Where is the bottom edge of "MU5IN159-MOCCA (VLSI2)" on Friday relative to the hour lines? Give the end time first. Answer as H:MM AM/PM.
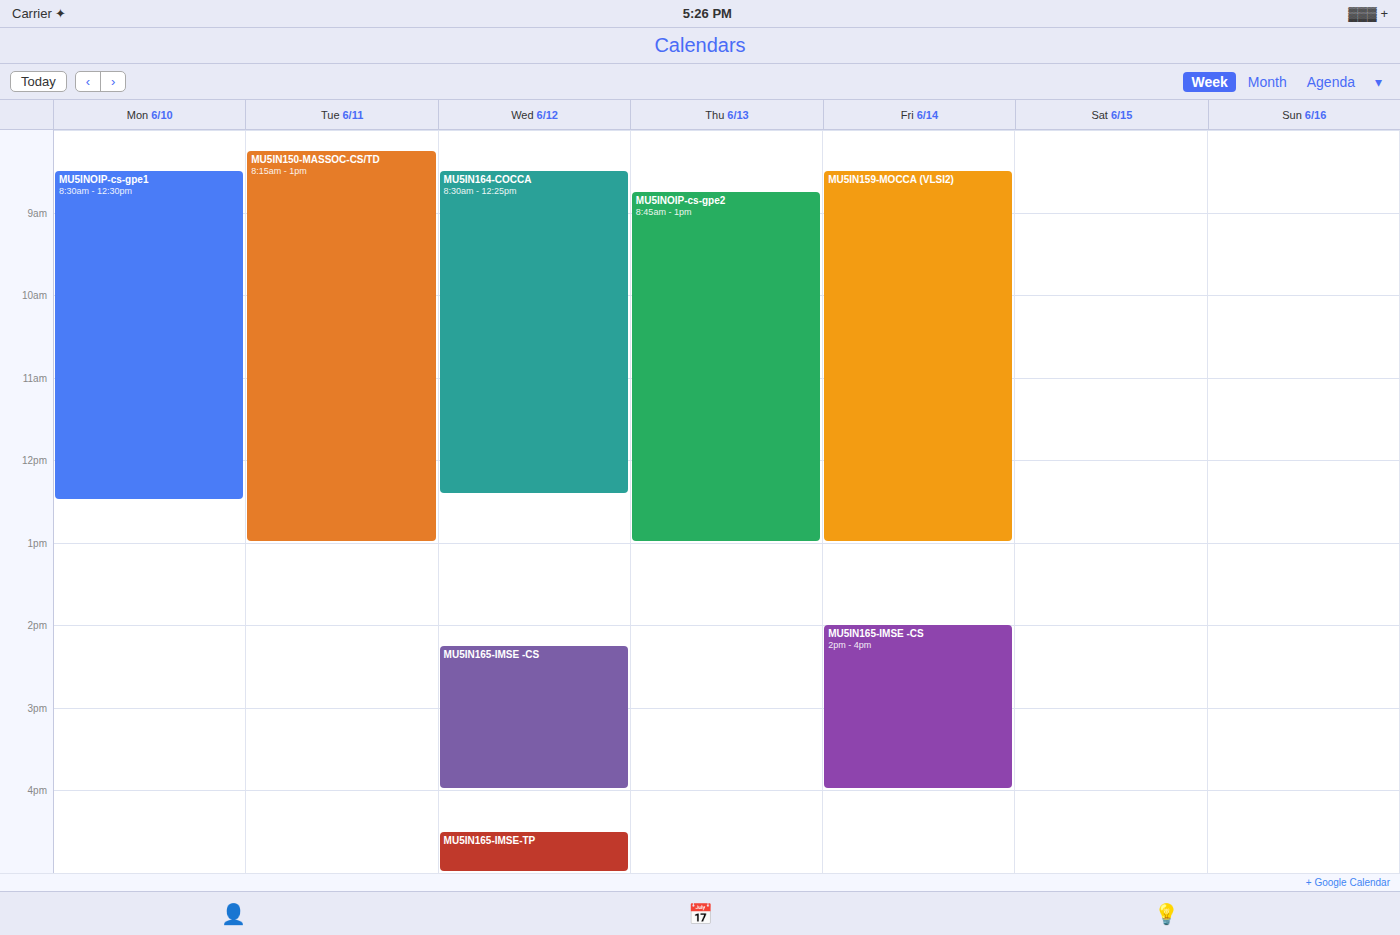
1:00 PM -- exactly on the 1 PM line.